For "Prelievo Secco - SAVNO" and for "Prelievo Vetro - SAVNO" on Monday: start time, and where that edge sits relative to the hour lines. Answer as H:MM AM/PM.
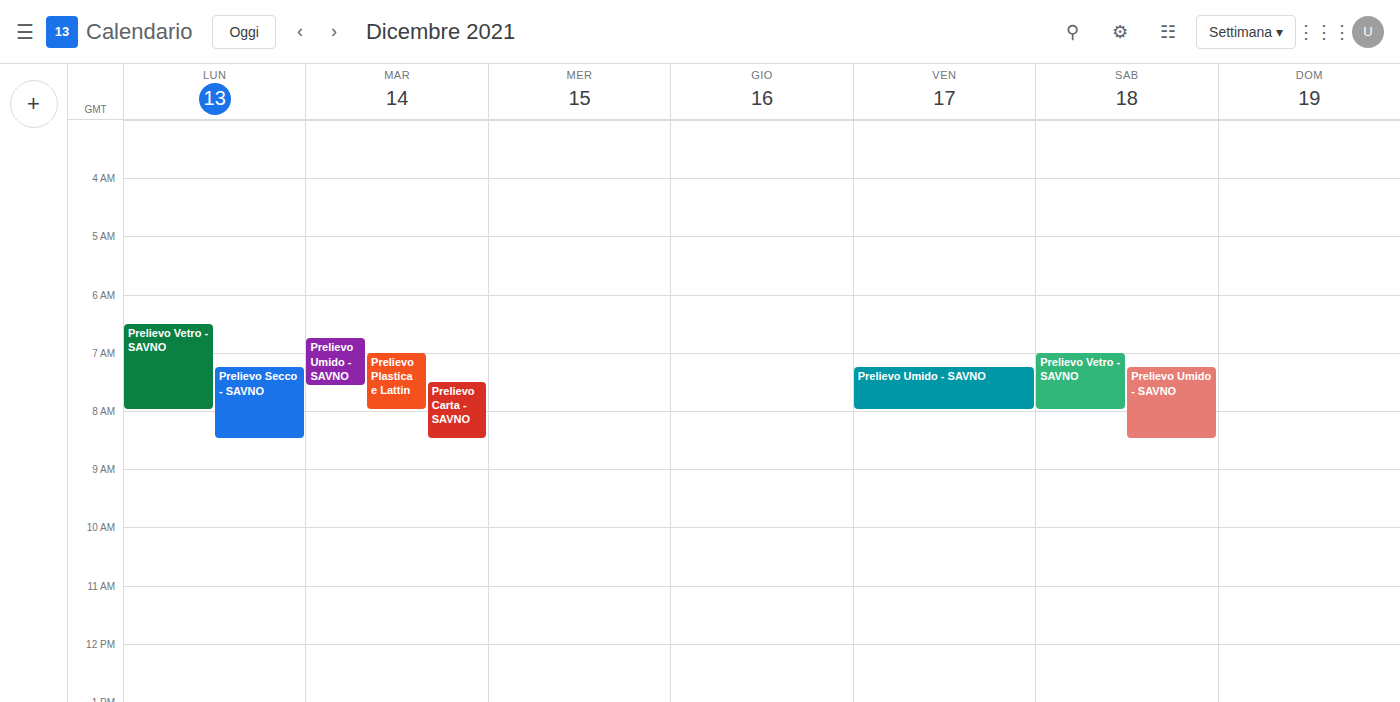
"Prelievo Secco - SAVNO": 7:15 AM, neither: a quarter of the way from the 7 AM line to the 8 AM line. "Prelievo Vetro - SAVNO": 6:30 AM, halfway between the 6 AM and 7 AM lines.